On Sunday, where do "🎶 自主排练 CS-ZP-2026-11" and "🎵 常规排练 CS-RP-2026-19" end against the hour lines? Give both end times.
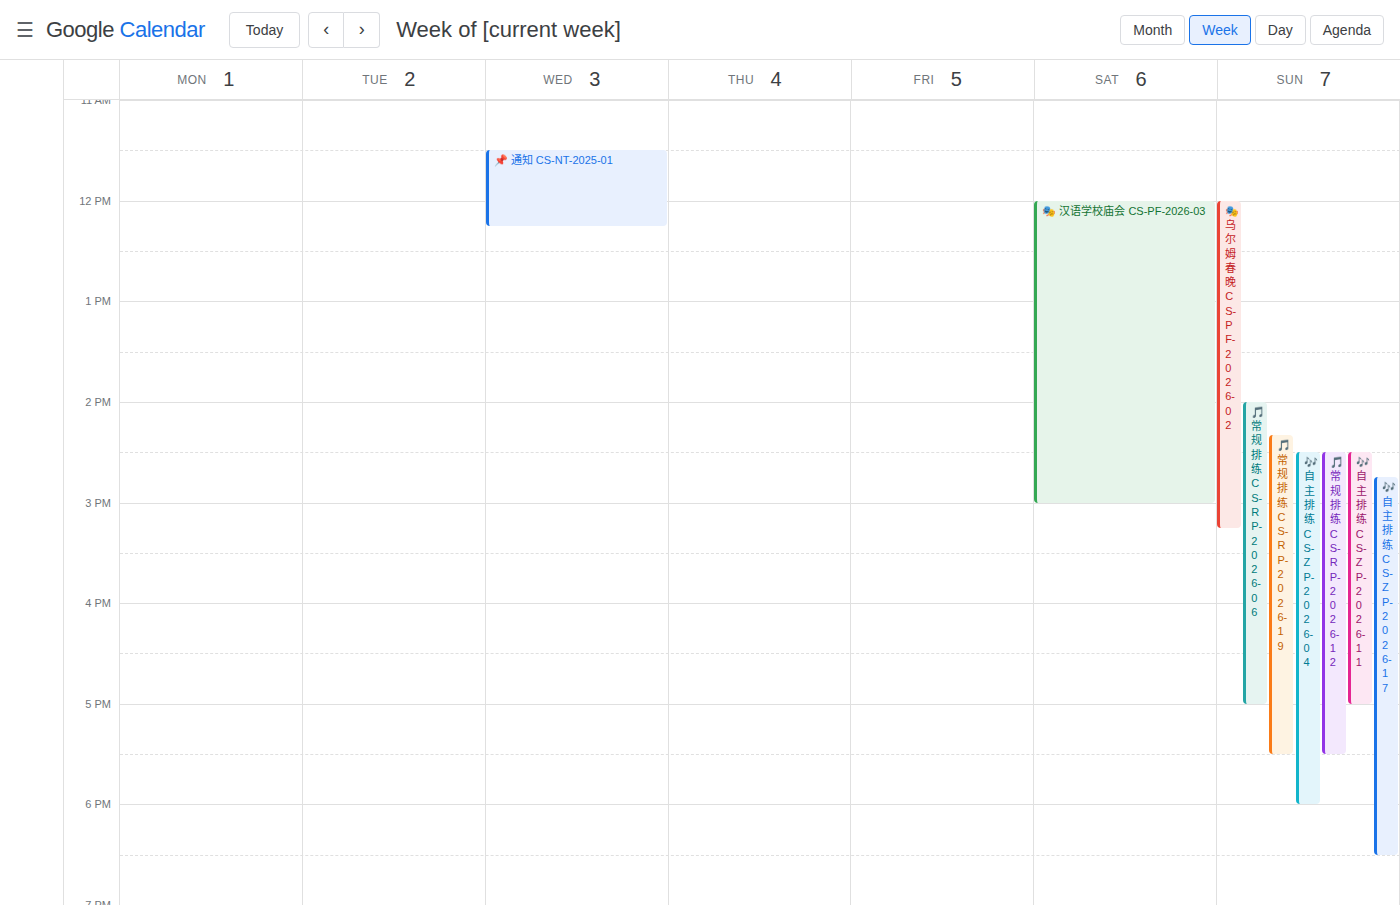
"🎶 自主排练 CS-ZP-2026-11": 5:00 PM, exactly on the 5 PM line. "🎵 常规排练 CS-RP-2026-19": 5:30 PM, halfway between the 5 PM and 6 PM lines.